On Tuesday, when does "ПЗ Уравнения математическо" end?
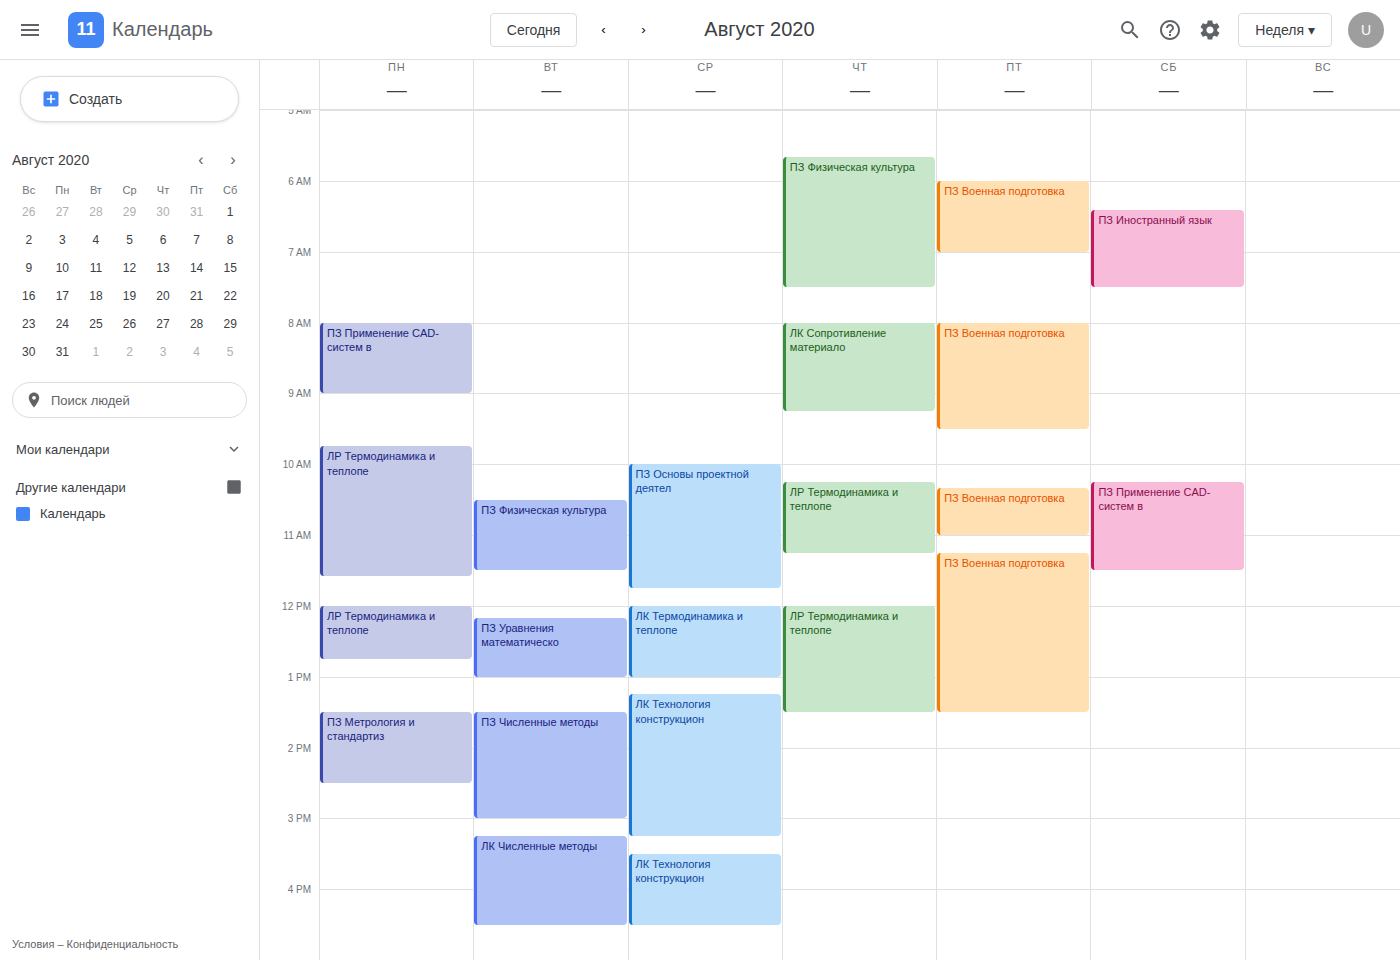
13:00